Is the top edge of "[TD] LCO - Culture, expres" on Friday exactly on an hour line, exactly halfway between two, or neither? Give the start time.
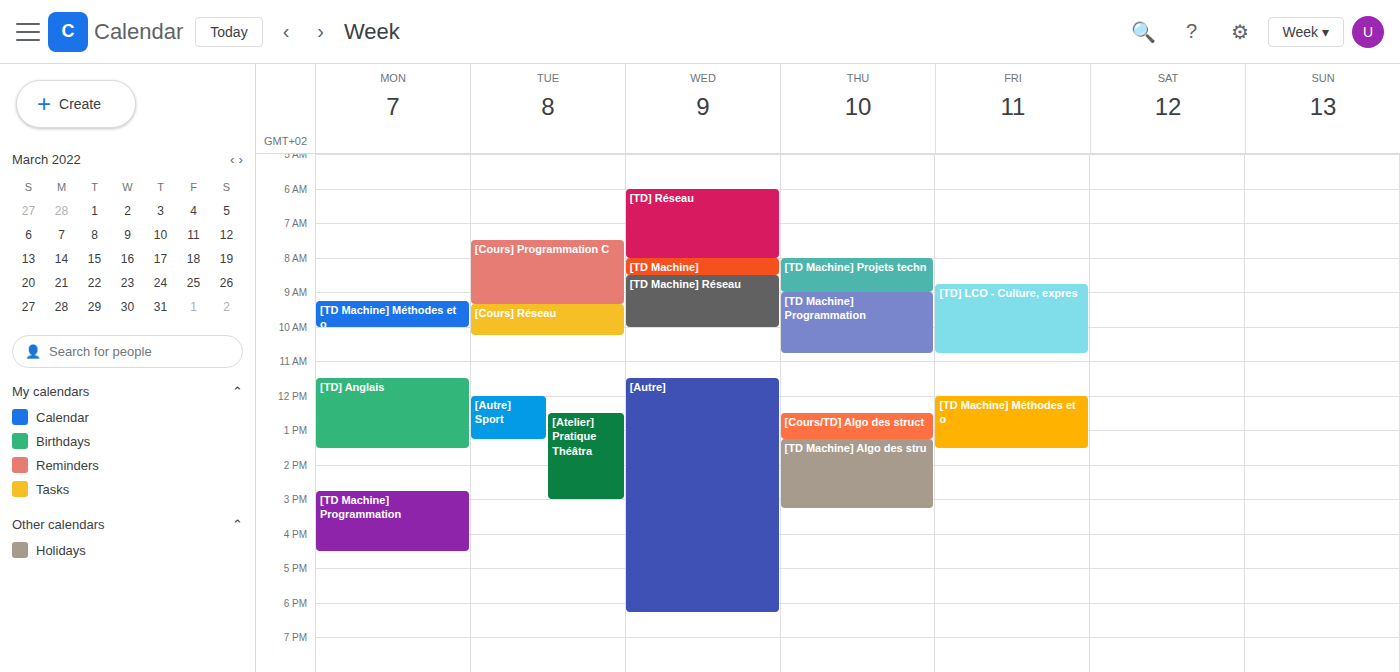
08:45 -- neither: three quarters of the way from the 08:00 line to the 09:00 line.